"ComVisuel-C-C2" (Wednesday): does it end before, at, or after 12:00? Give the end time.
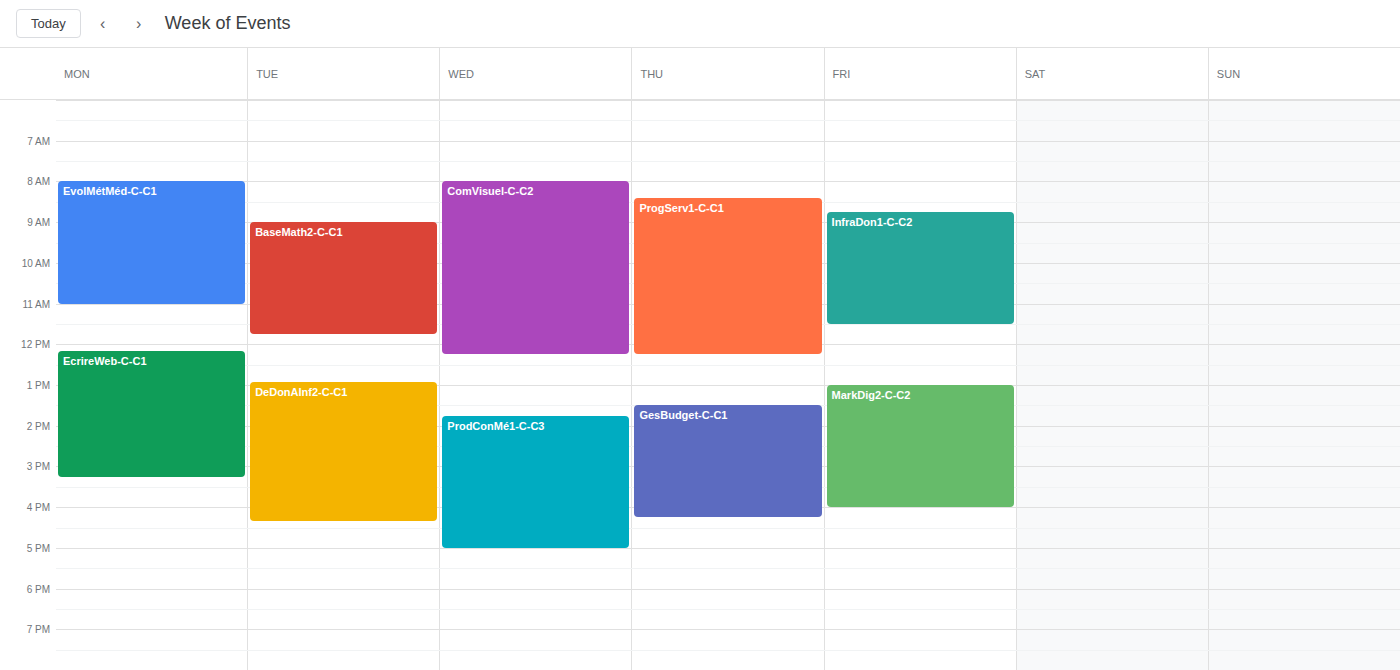
12:15 -- after 12:00, 15 minutes below the 12:00 line.